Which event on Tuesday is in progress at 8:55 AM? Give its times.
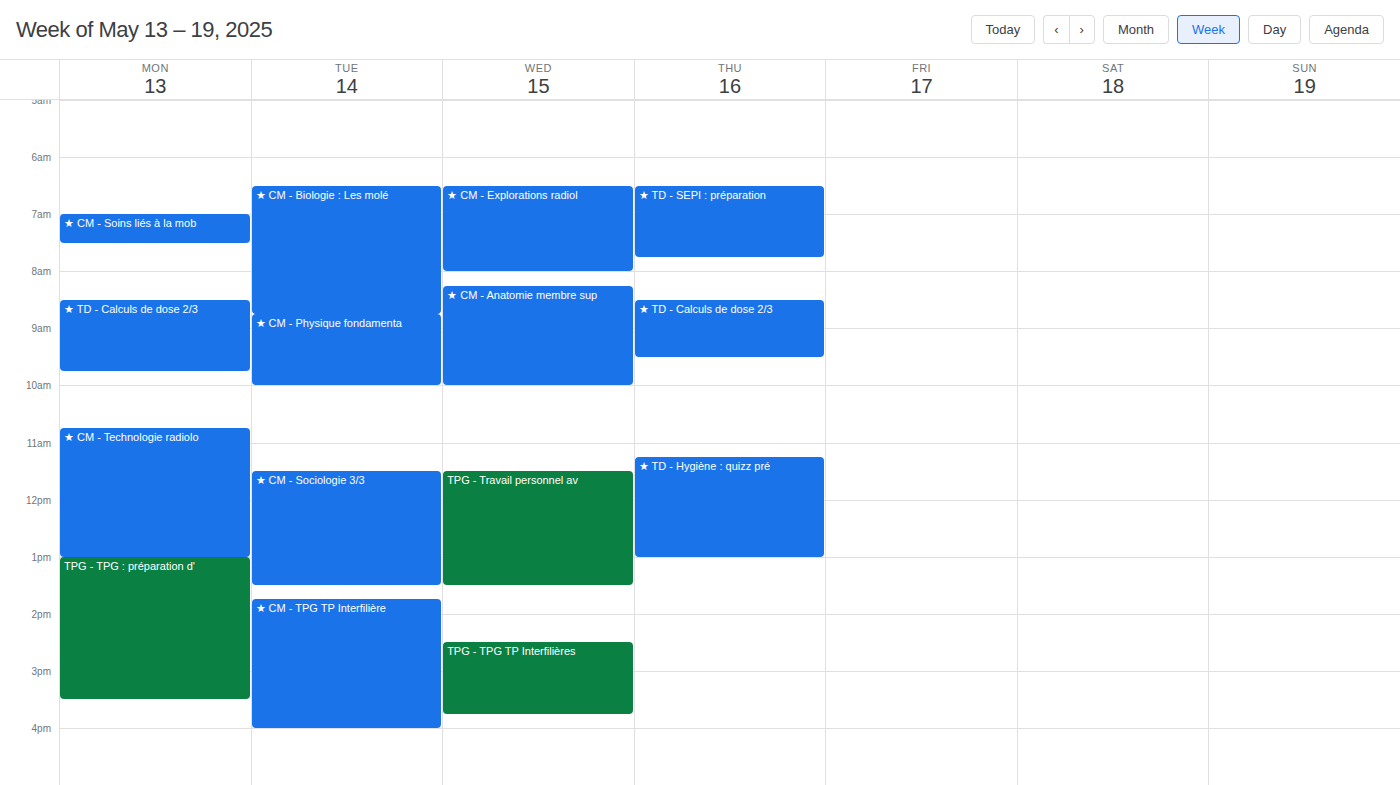
"★ CM - Physique fondamenta", 8:45 AM to 10:00 AM